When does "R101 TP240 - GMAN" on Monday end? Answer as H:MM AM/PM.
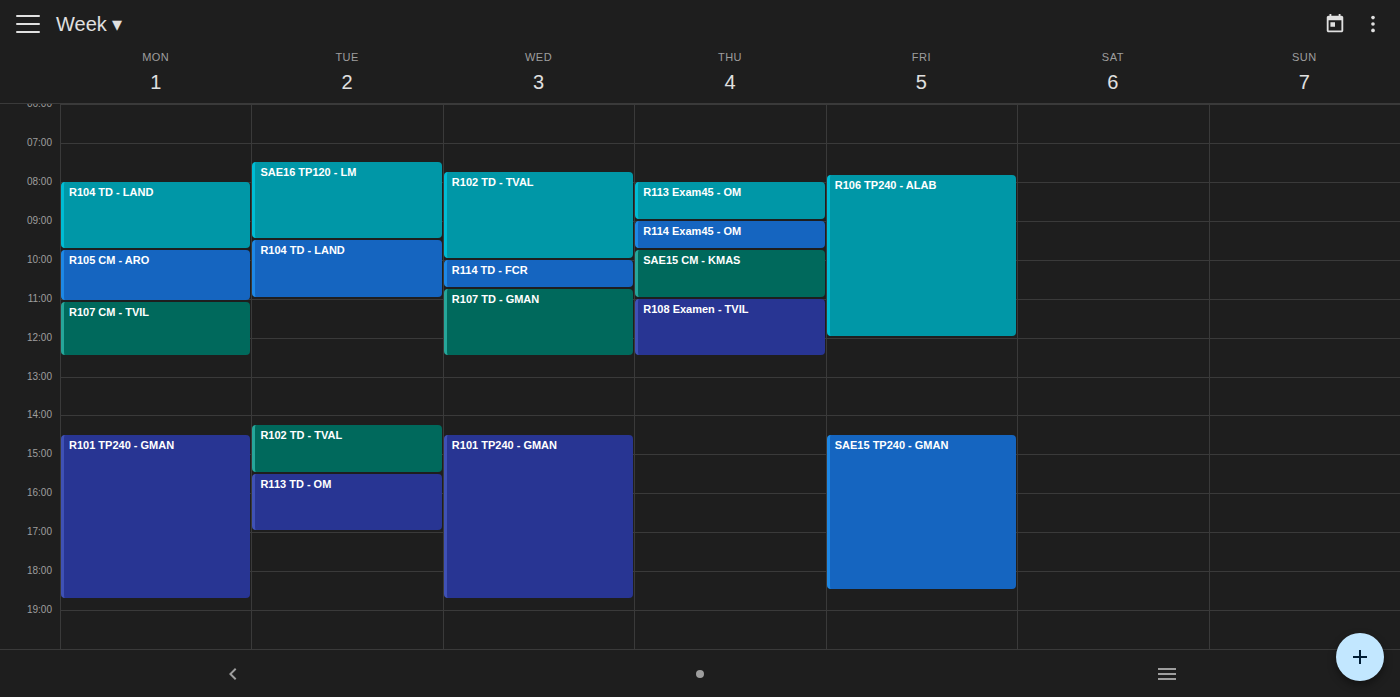
6:45 PM